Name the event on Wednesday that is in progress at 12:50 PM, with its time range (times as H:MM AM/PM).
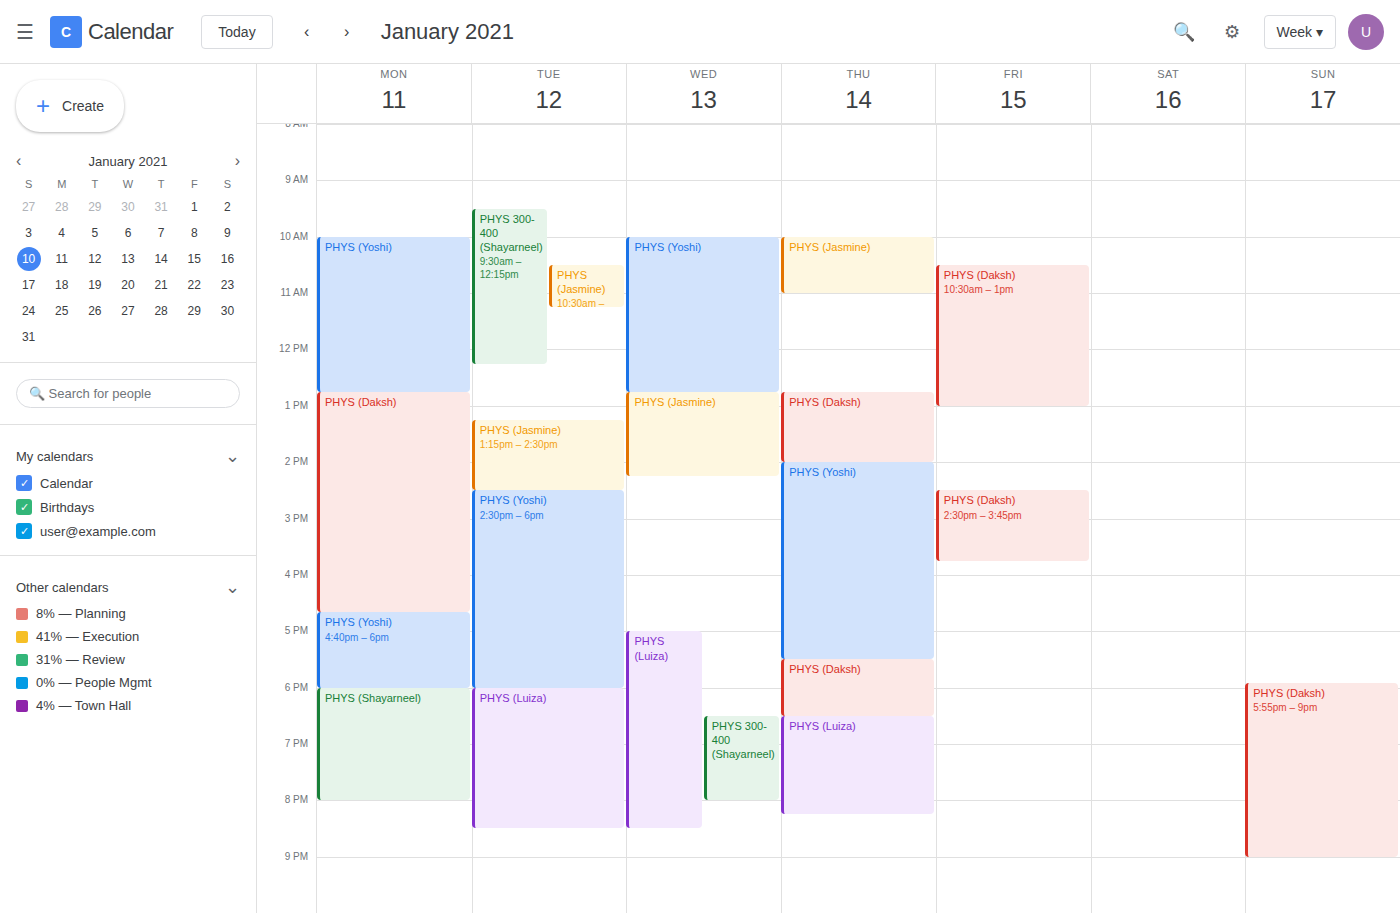
"PHYS (Jasmine)", 12:45 PM to 2:15 PM